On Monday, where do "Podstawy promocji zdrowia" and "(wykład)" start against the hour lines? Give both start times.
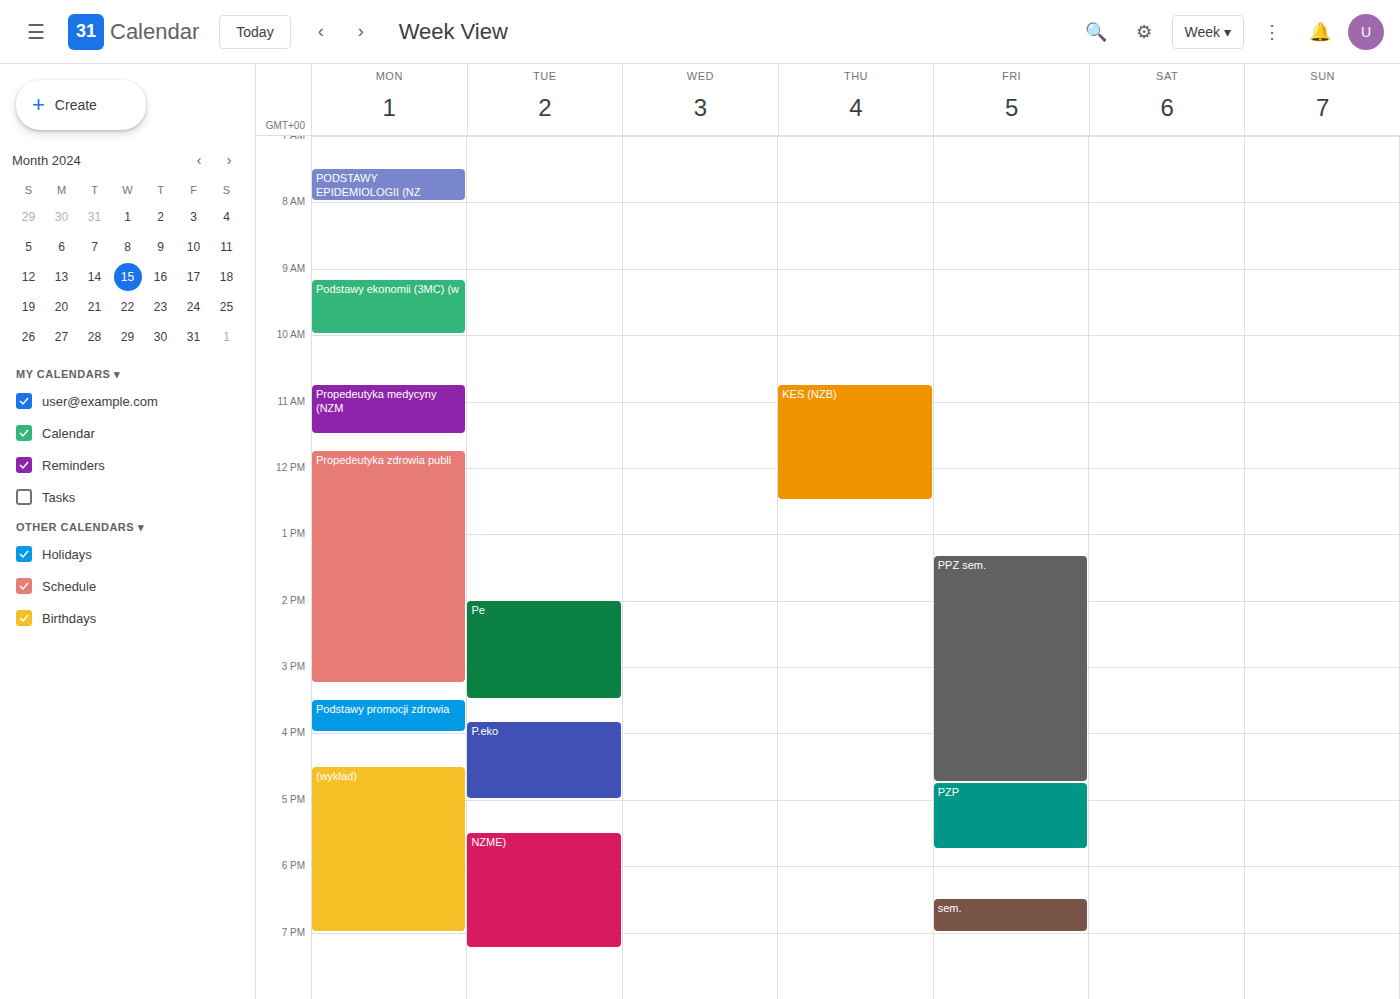
"Podstawy promocji zdrowia": 3:30 PM, halfway between the 3 PM and 4 PM lines. "(wykład)": 4:30 PM, halfway between the 4 PM and 5 PM lines.